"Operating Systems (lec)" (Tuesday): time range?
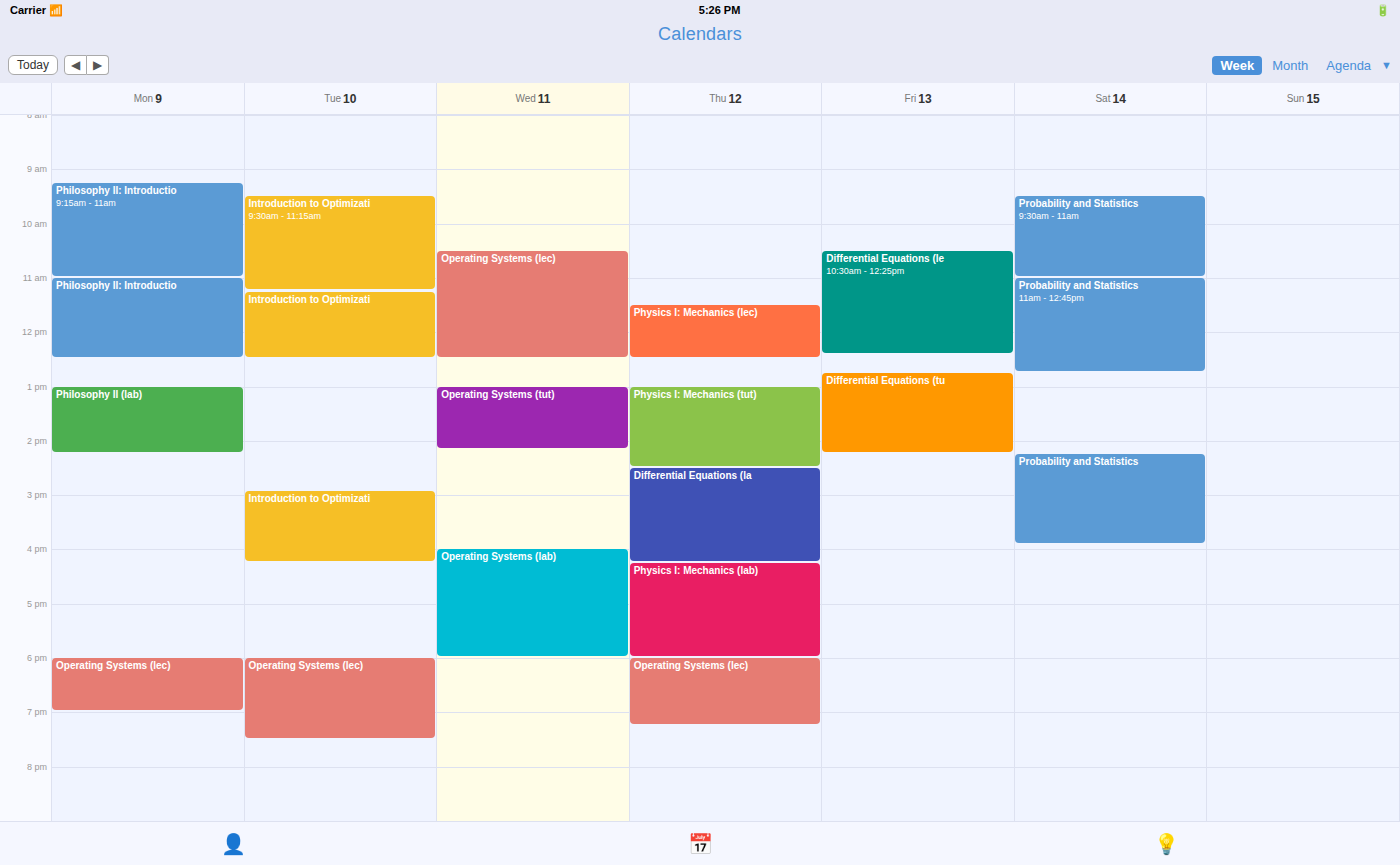
18:00 to 19:30